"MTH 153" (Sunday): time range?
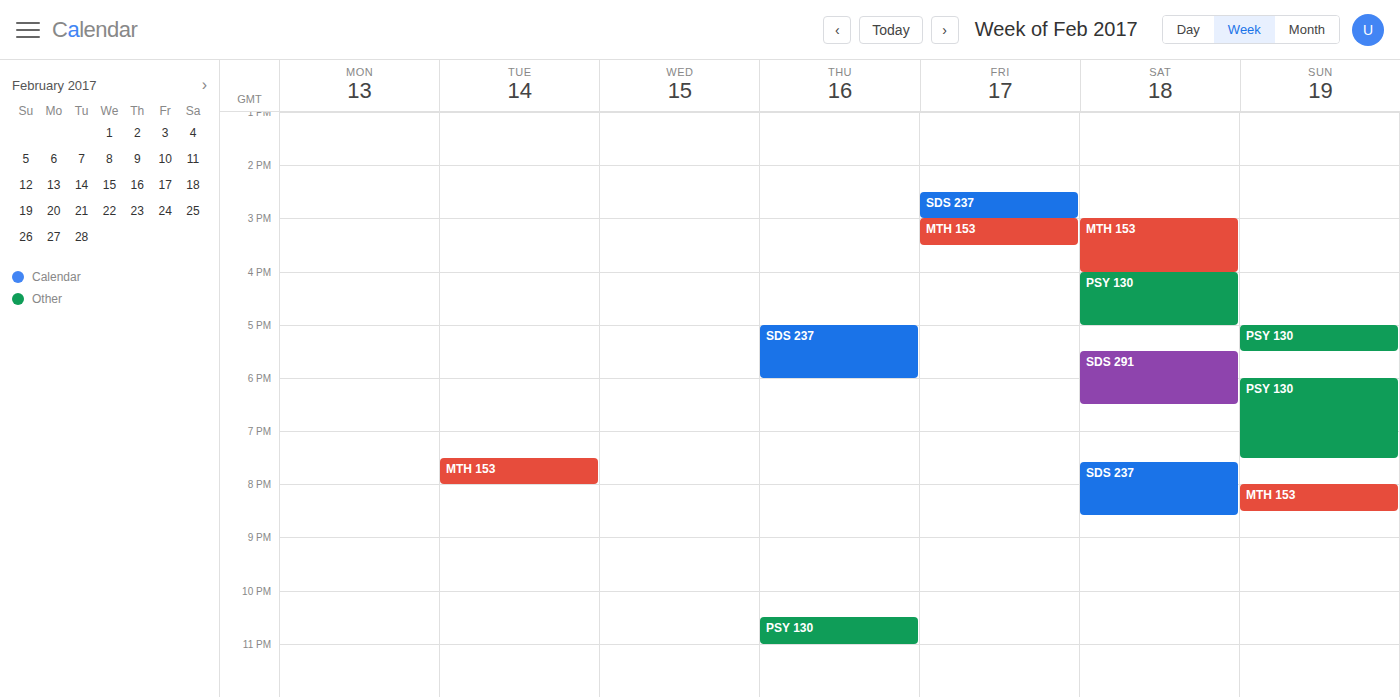
8:00 PM to 8:30 PM